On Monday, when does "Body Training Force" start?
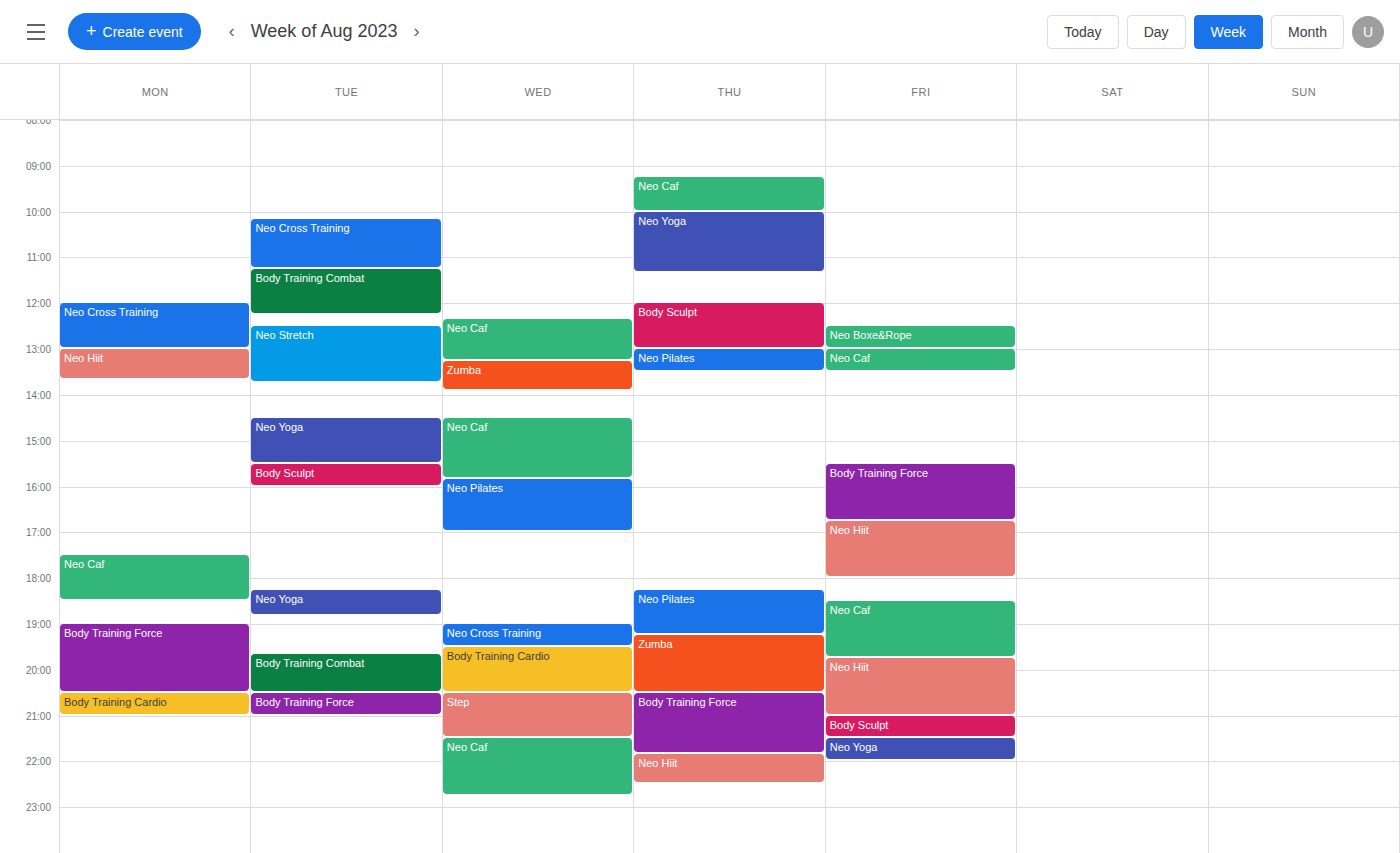
19:00